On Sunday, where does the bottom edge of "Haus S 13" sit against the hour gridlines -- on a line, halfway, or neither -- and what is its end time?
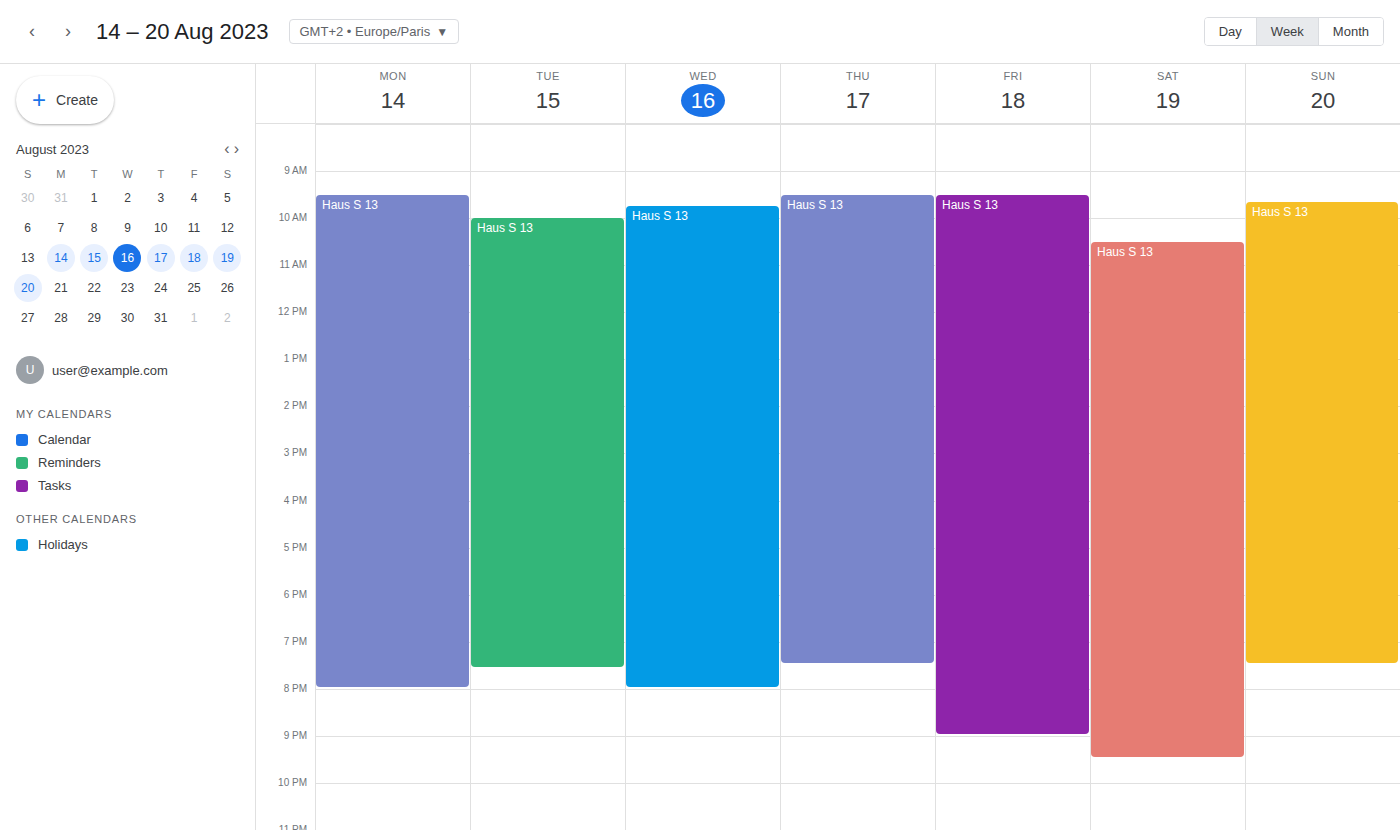
7:30 PM -- halfway between the 7 PM and 8 PM lines.